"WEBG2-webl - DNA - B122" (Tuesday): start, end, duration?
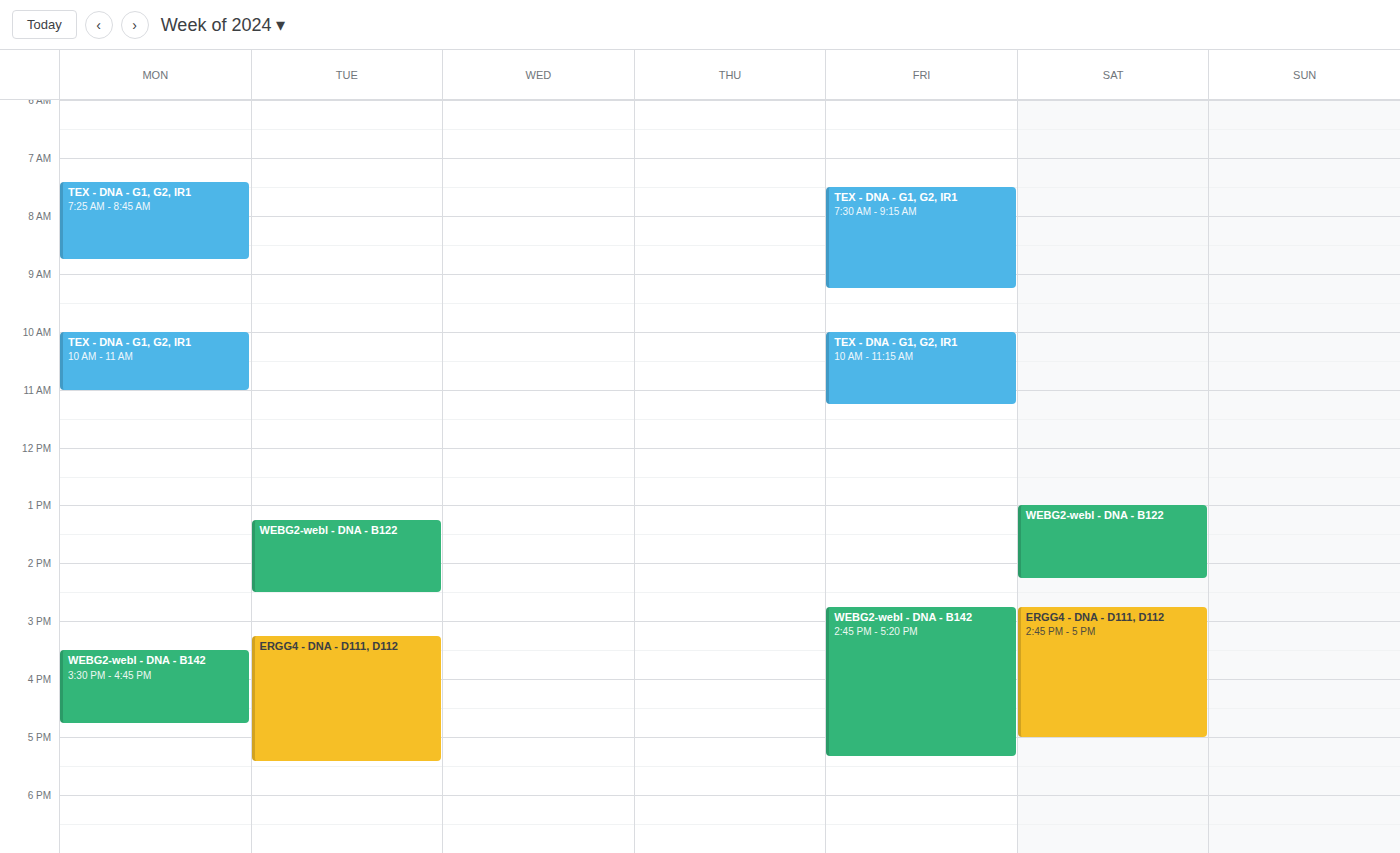
1:15 PM to 2:30 PM, 1 hour 15 minutes